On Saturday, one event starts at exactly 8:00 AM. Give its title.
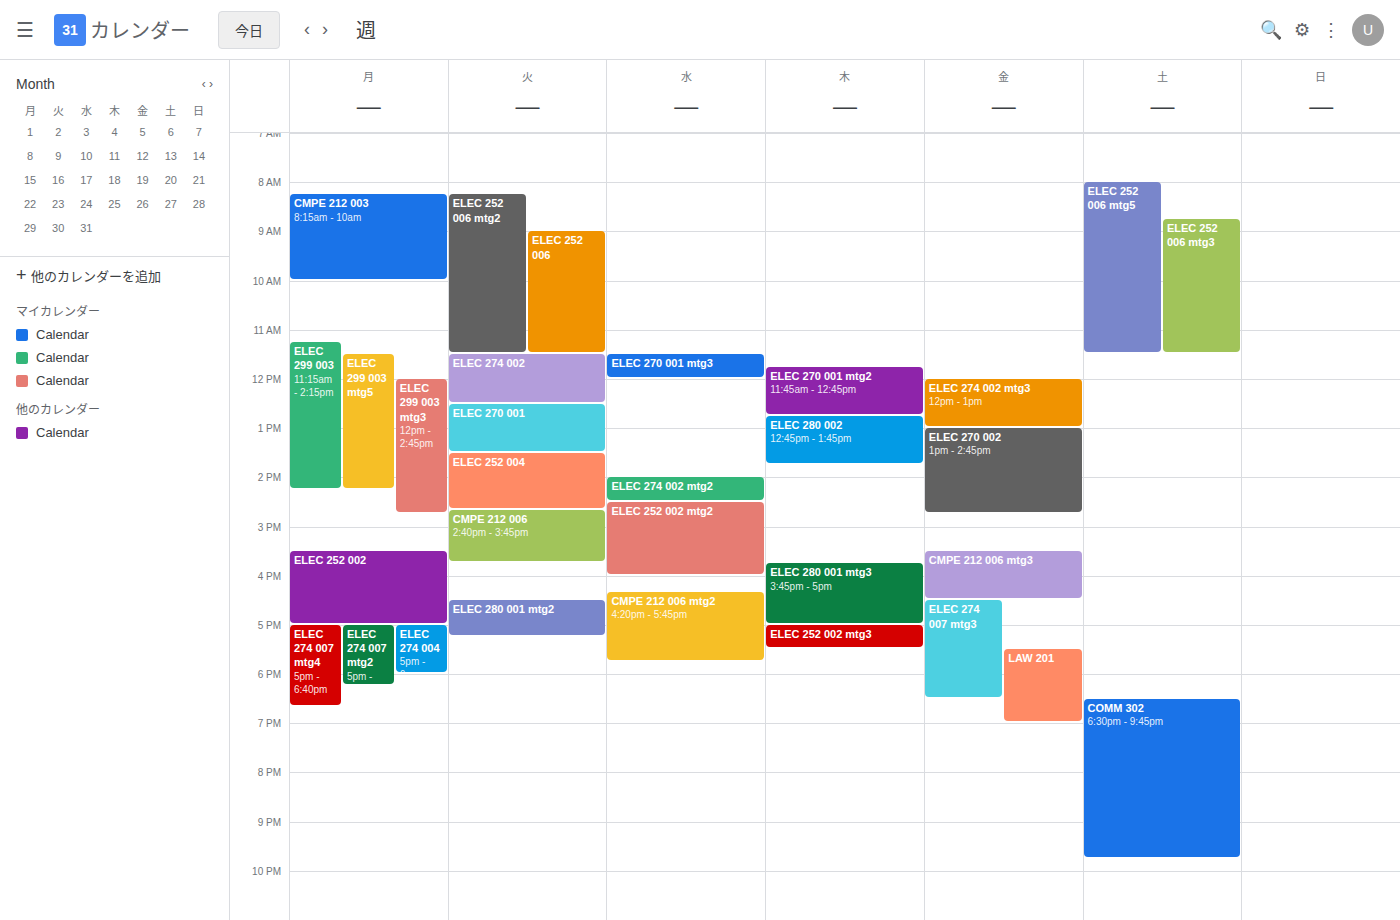
"ELEC 252 006 mtg5"